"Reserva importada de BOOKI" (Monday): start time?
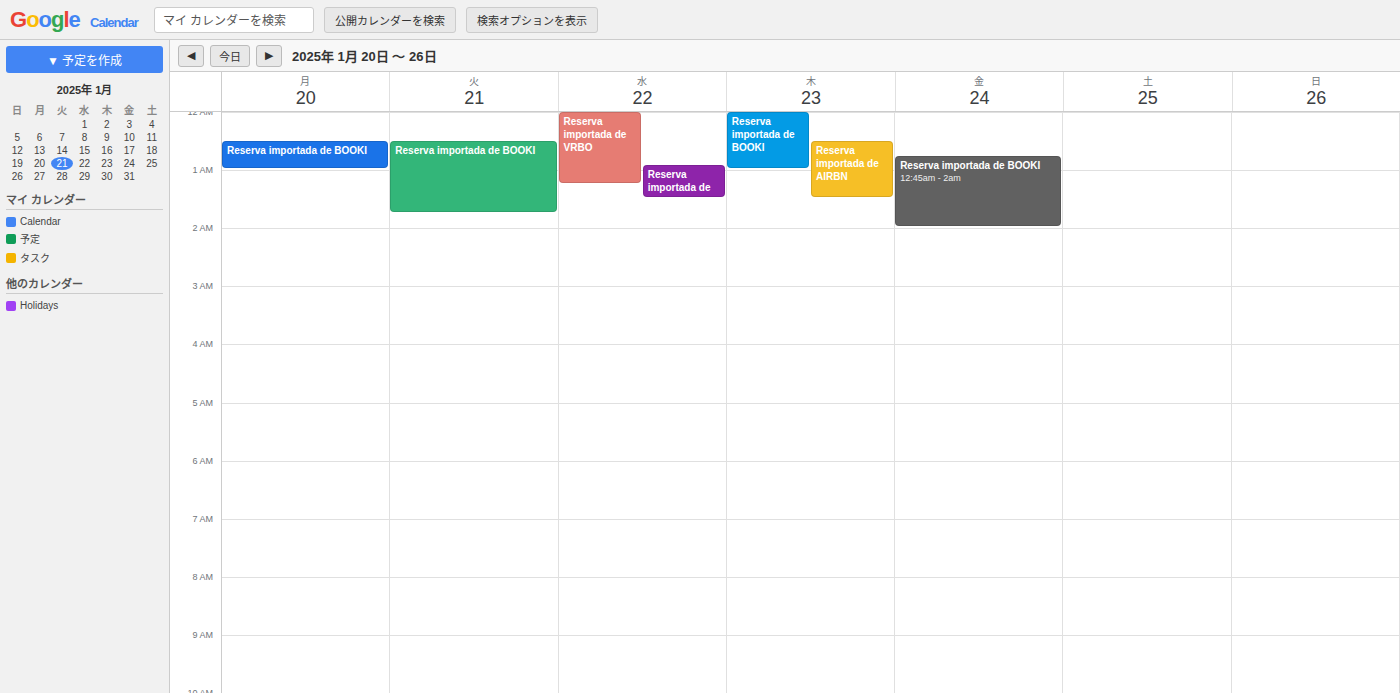
12:30 AM